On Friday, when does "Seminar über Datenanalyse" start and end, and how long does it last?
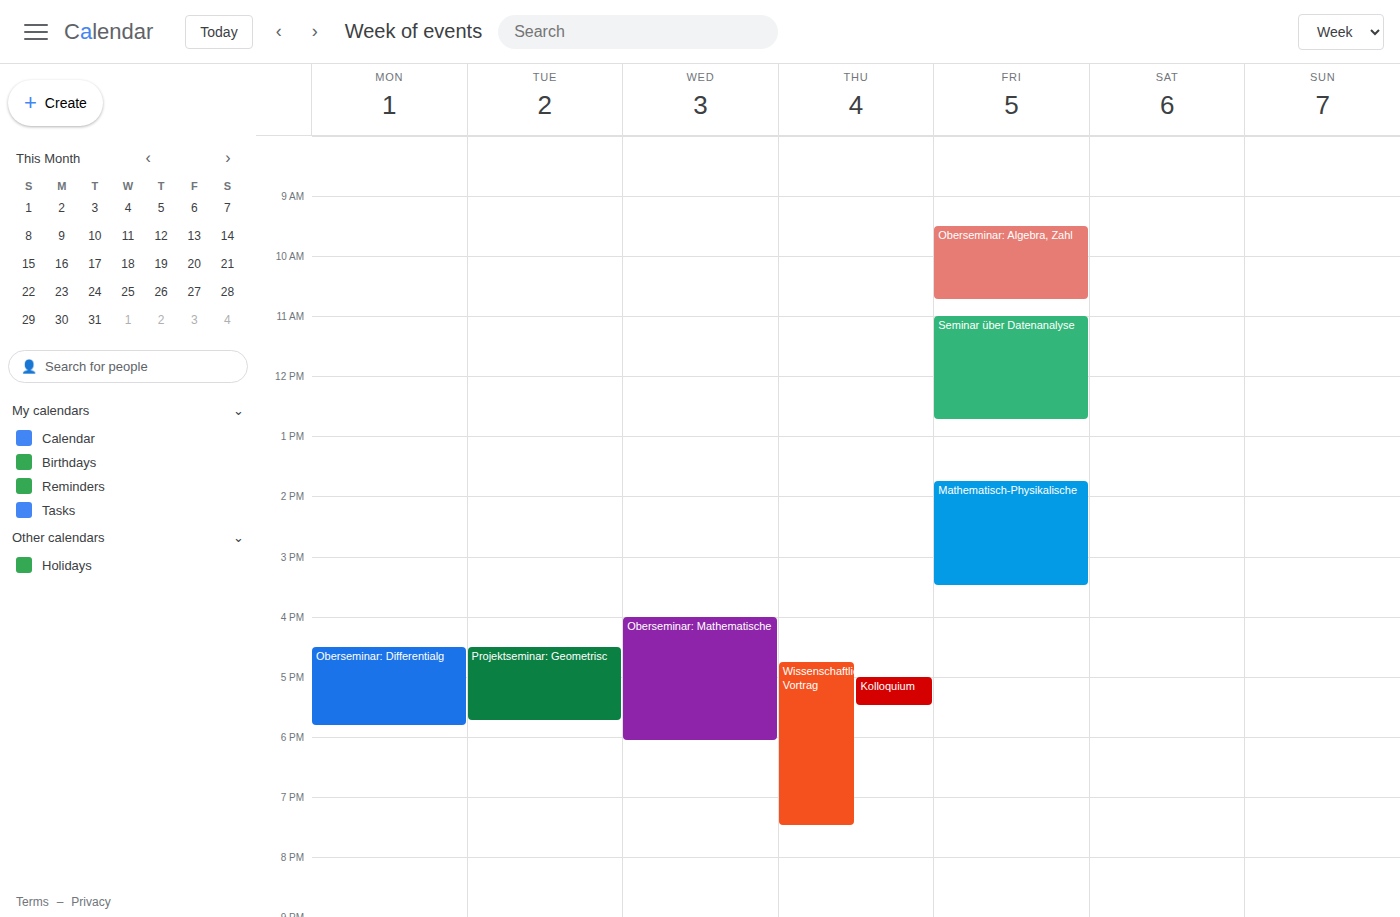
11:00 to 12:45, 1 hour 45 minutes